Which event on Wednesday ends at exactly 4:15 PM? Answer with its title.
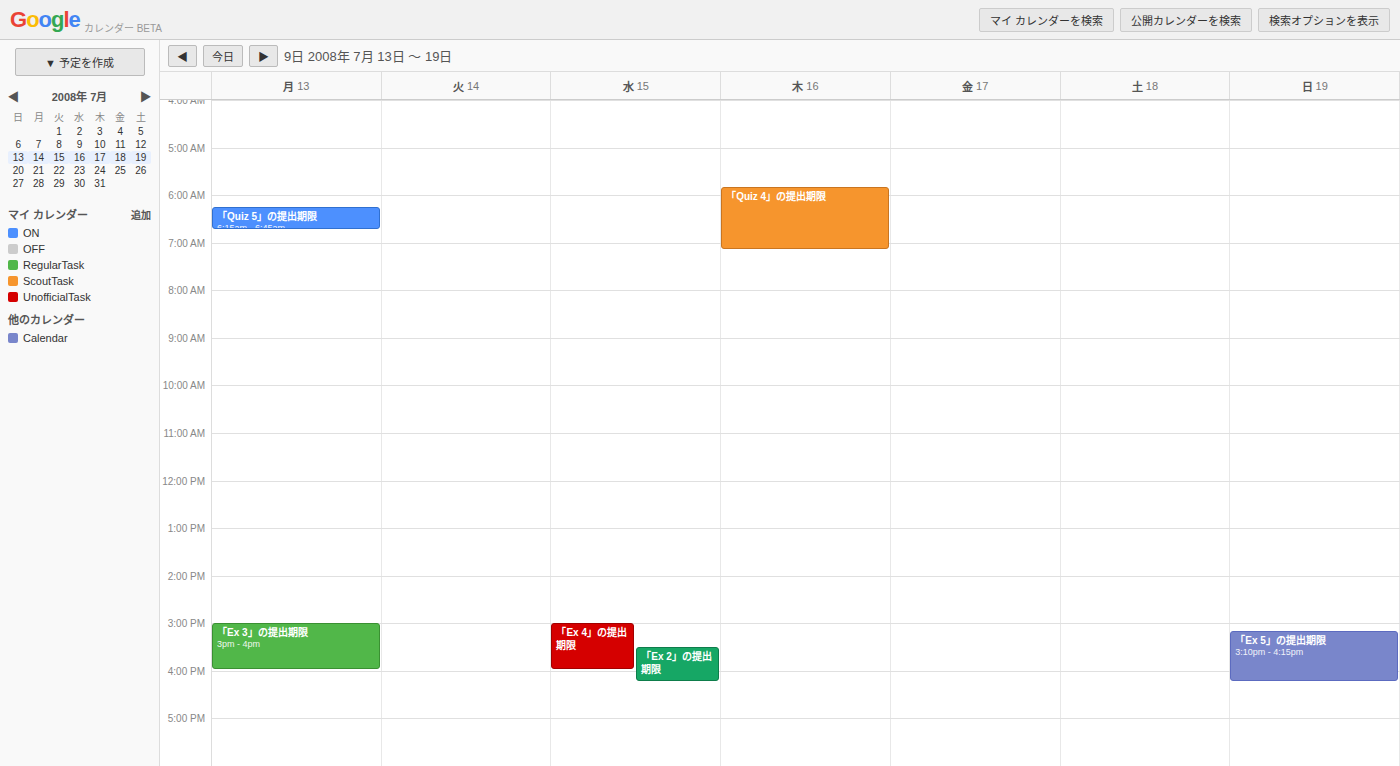
"「Ex 2」の提出期限"